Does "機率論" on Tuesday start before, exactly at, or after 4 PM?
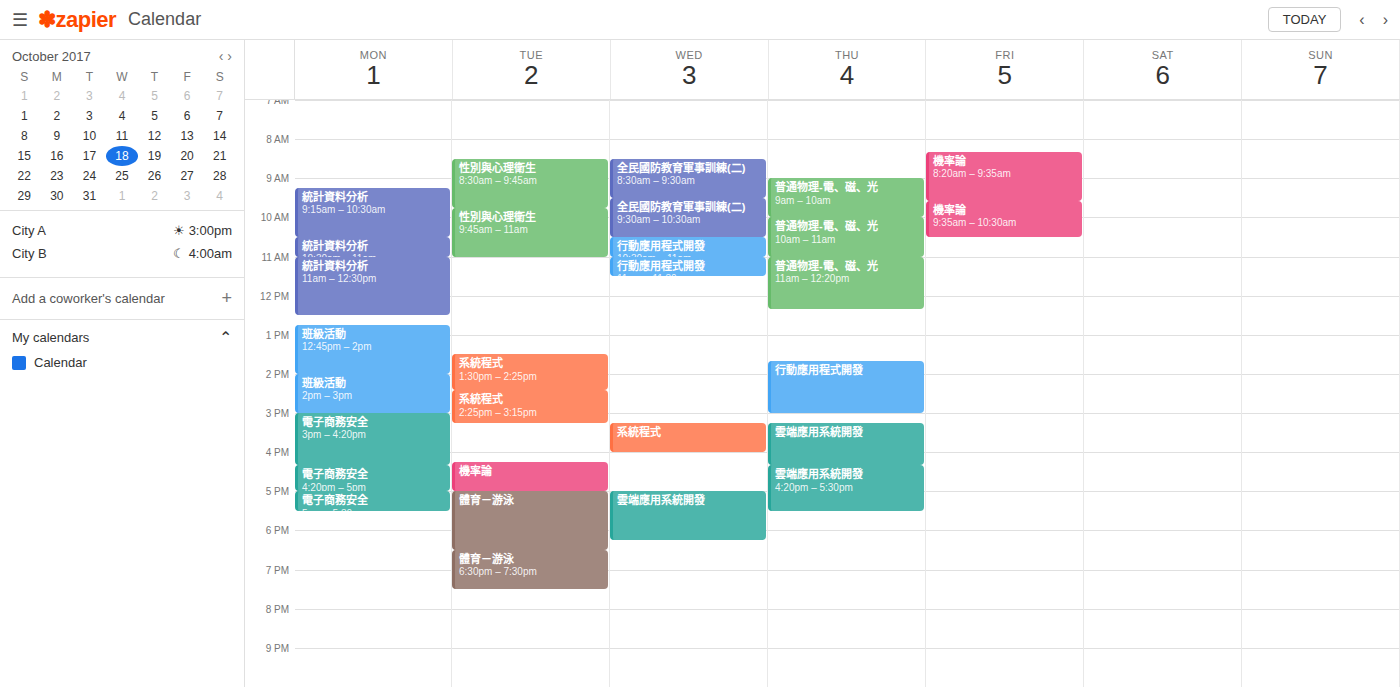
4:15 PM -- after 4 PM, 15 minutes below the 4 PM line.